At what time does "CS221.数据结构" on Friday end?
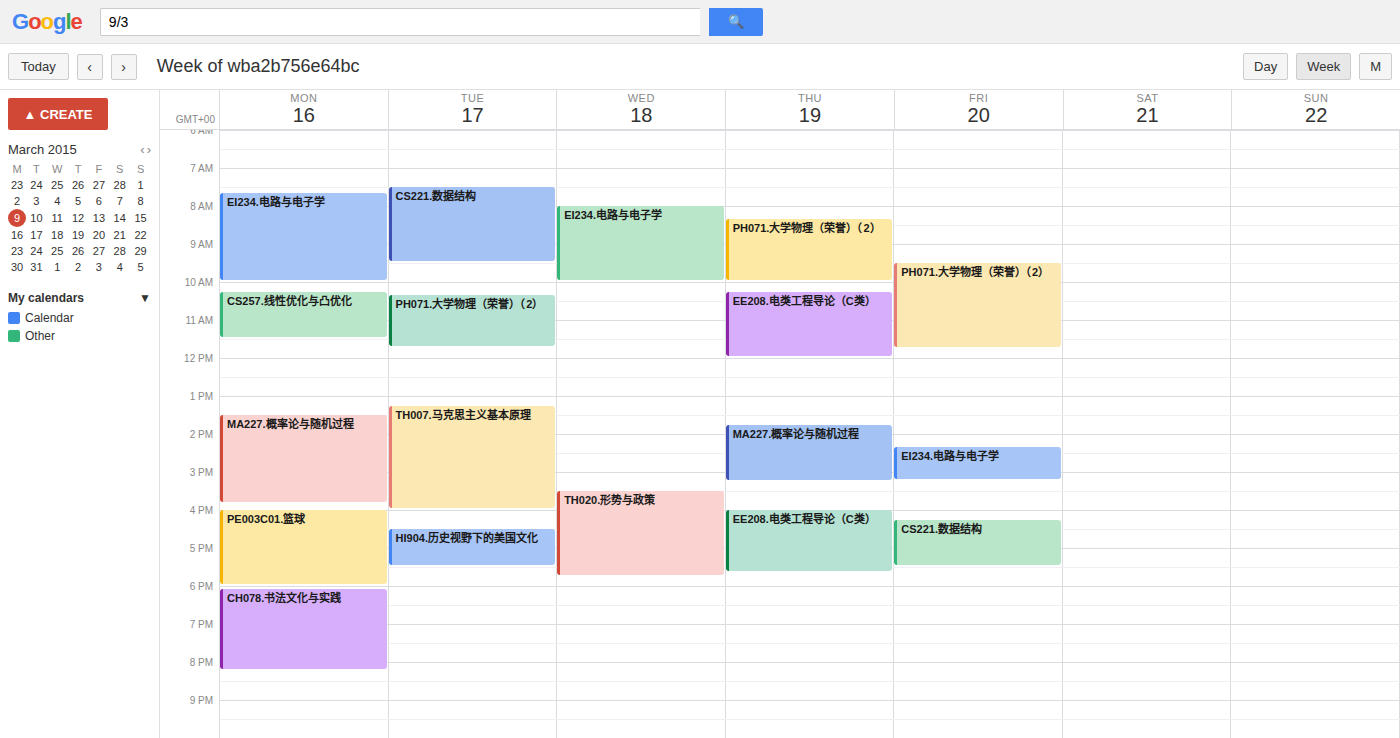
5:30 PM